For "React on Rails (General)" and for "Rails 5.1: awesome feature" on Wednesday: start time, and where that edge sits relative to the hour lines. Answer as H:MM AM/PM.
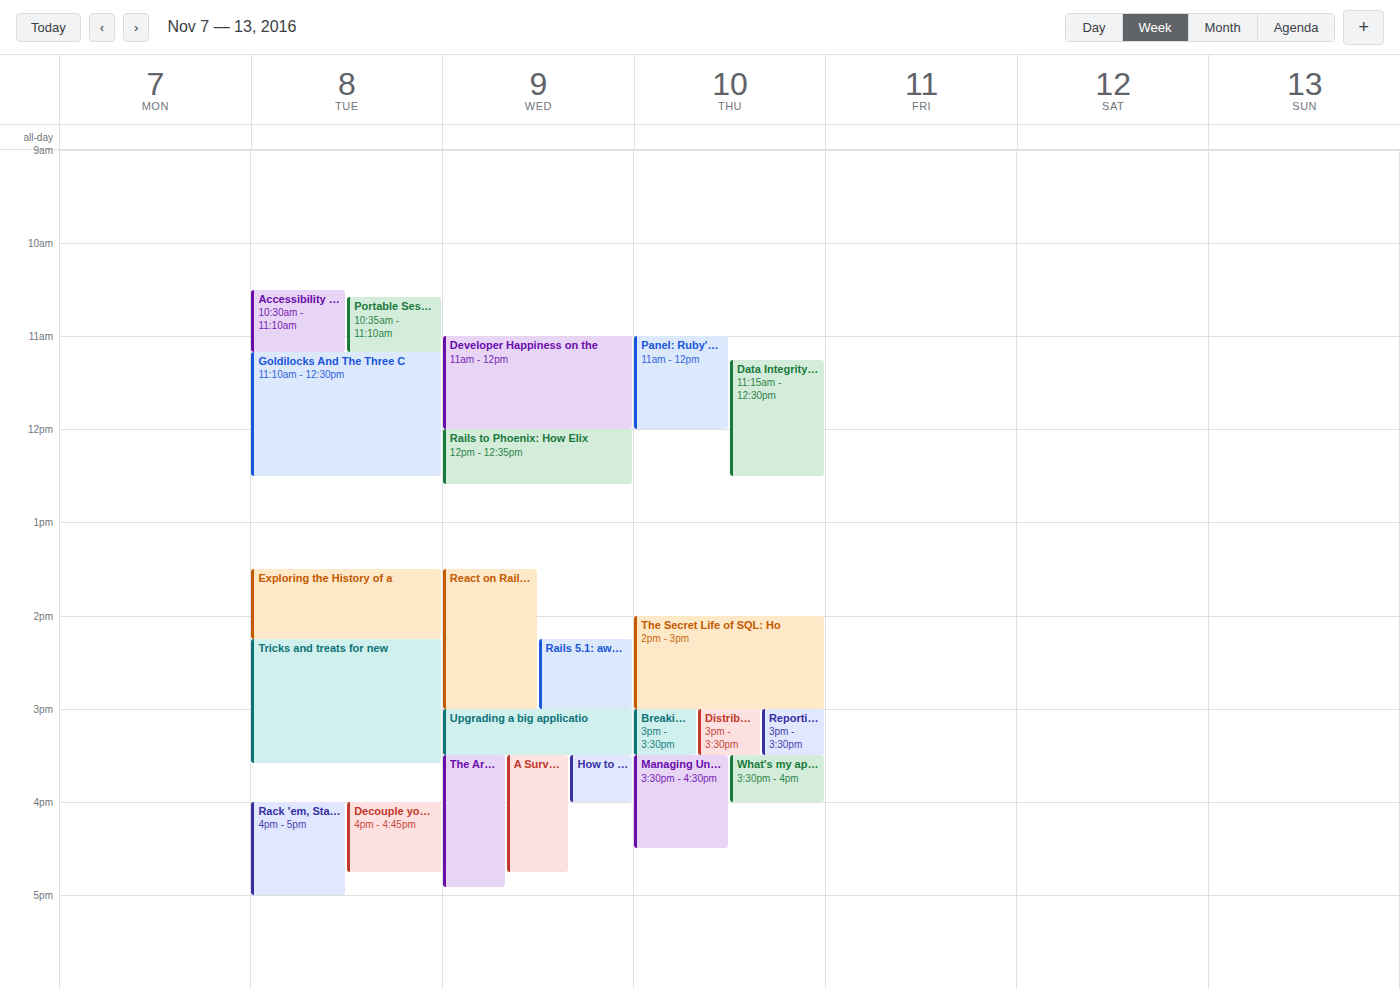
"React on Rails (General)": 1:30 PM, halfway between the 1 PM and 2 PM lines. "Rails 5.1: awesome feature": 2:15 PM, neither: a quarter of the way from the 2 PM line to the 3 PM line.